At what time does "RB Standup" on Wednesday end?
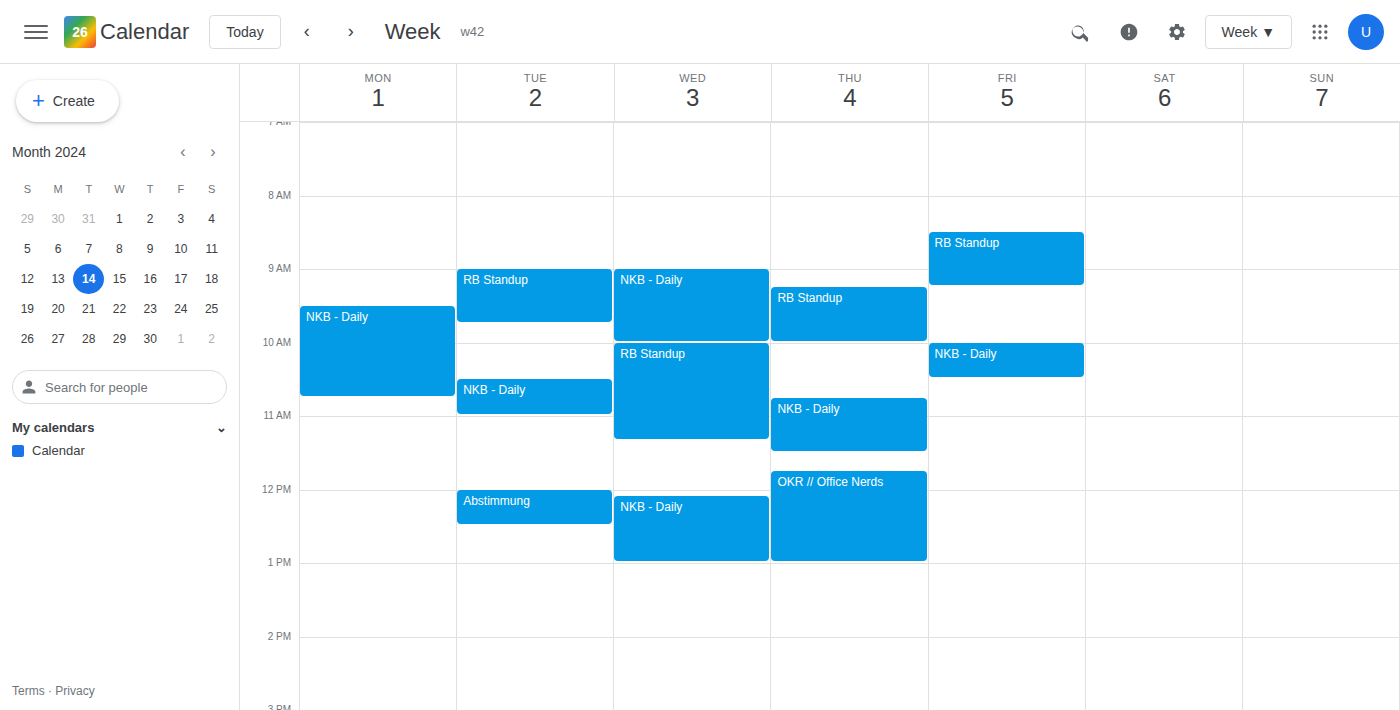
11:20